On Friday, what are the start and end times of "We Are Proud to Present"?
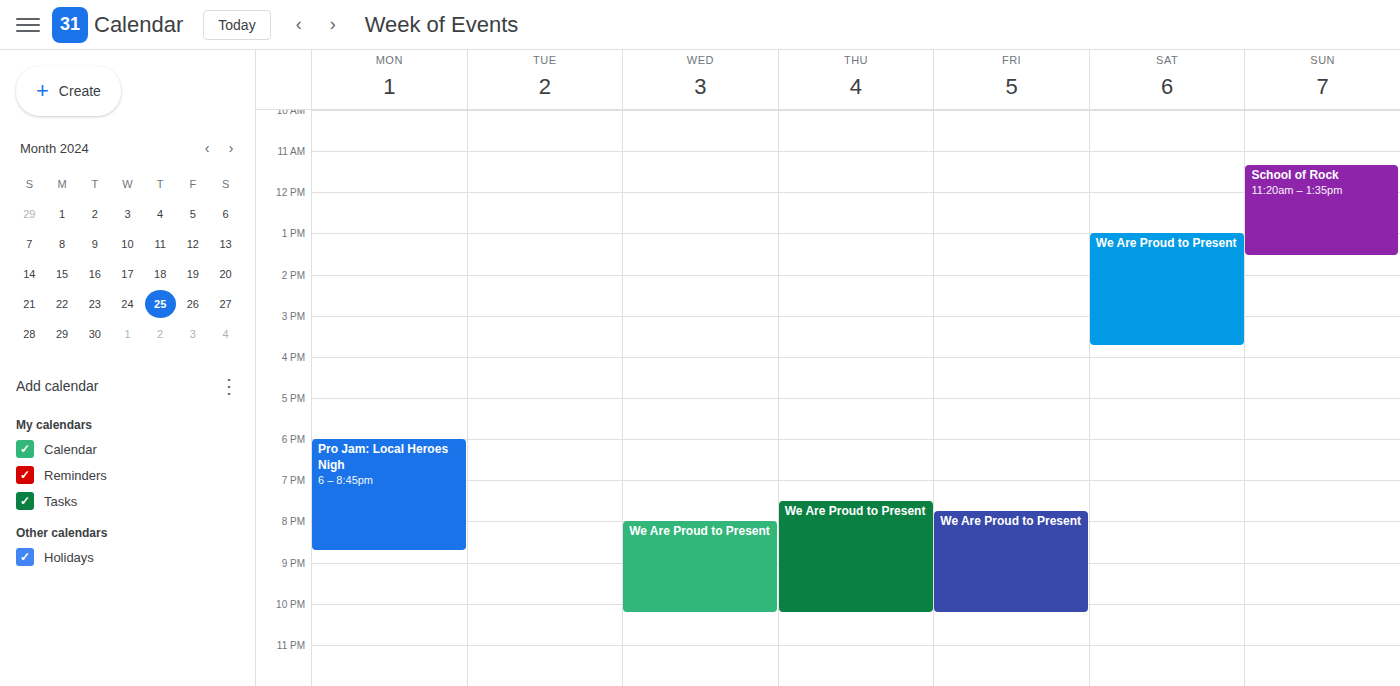
7:45 PM to 10:15 PM